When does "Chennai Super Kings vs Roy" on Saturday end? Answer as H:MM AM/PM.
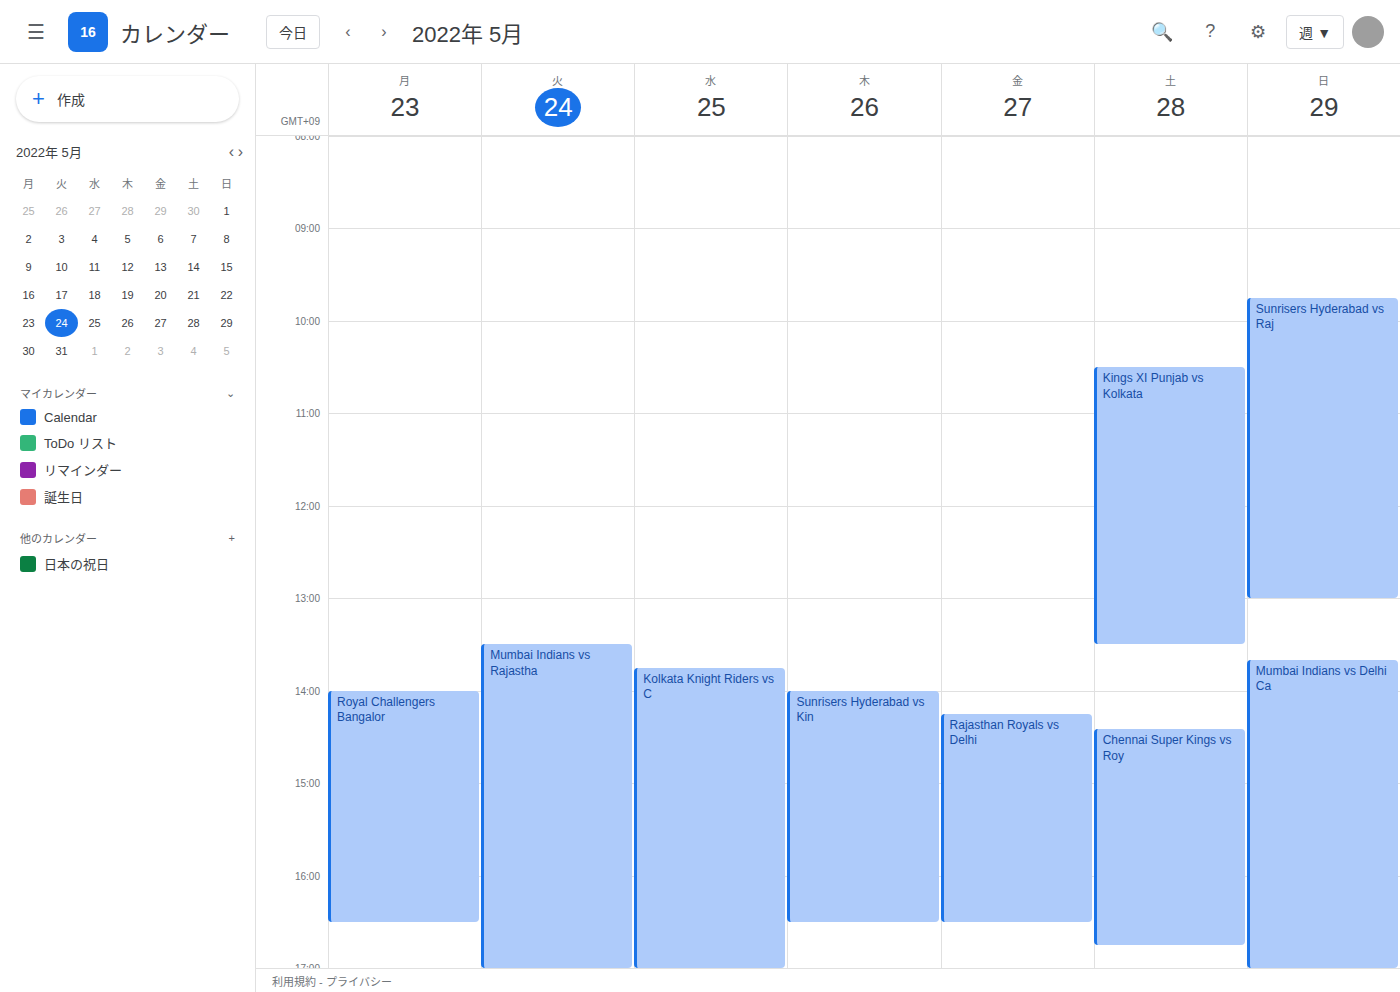
4:45 PM